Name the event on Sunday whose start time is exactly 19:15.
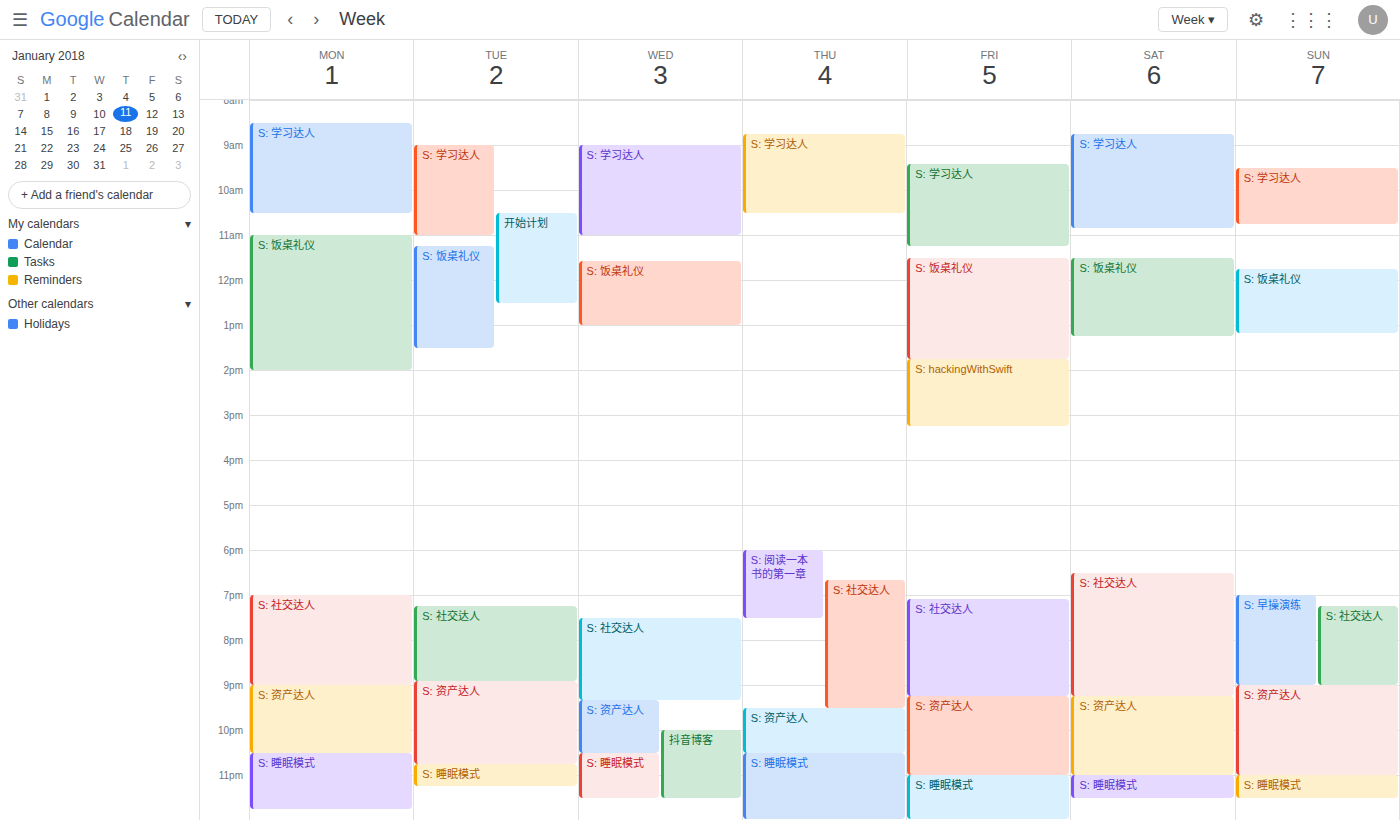
"S: 社交达人"